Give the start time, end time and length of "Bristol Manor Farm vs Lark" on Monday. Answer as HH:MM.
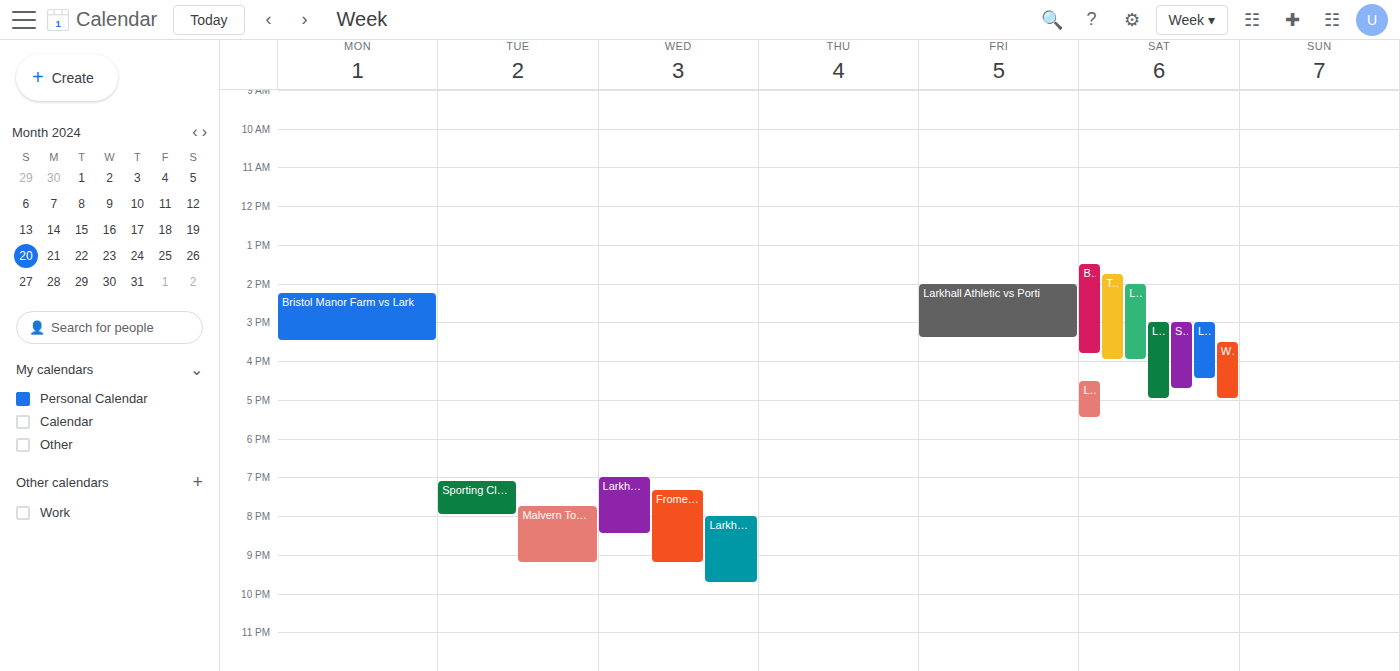
14:15 to 15:30, 1 hour 15 minutes